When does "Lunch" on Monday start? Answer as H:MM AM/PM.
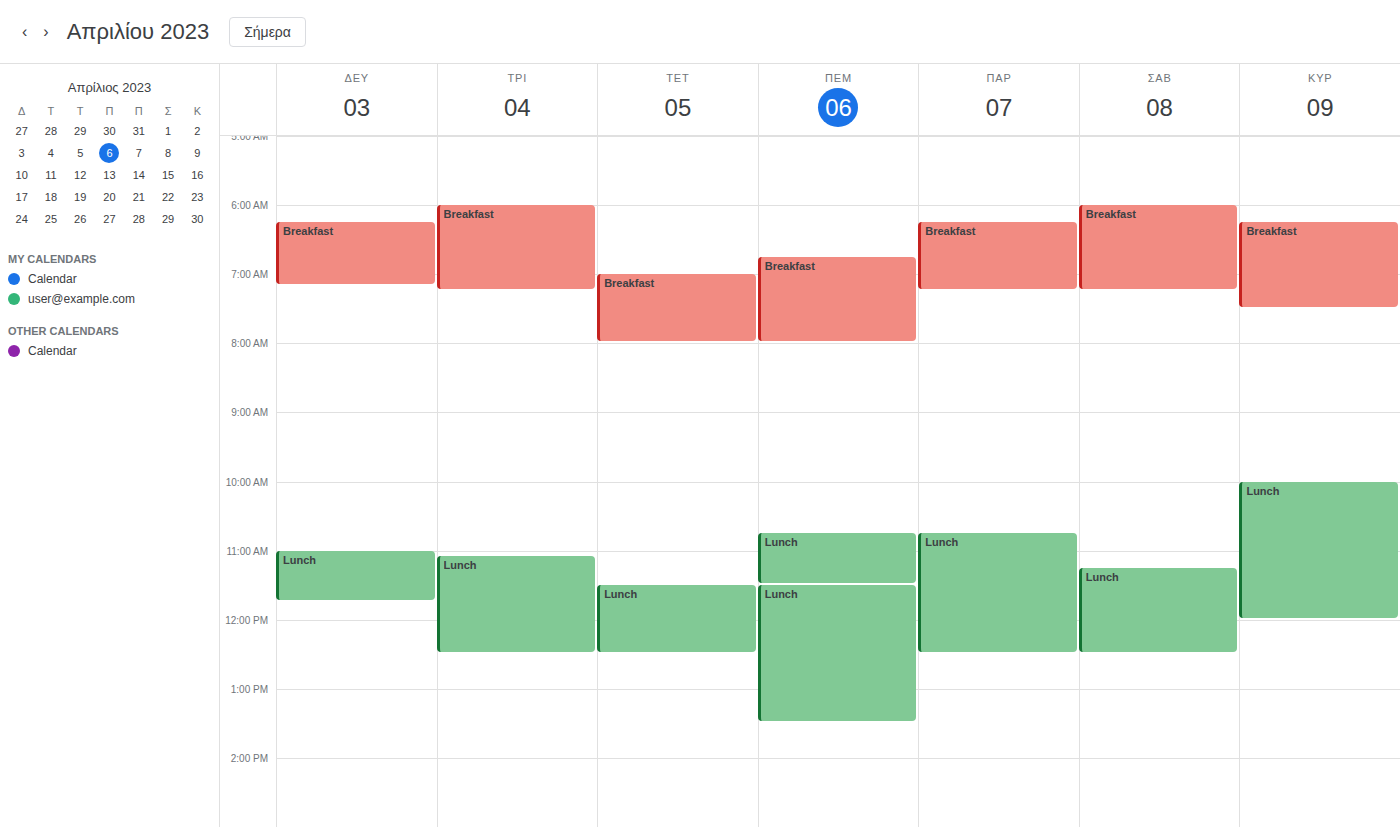
11:00 AM